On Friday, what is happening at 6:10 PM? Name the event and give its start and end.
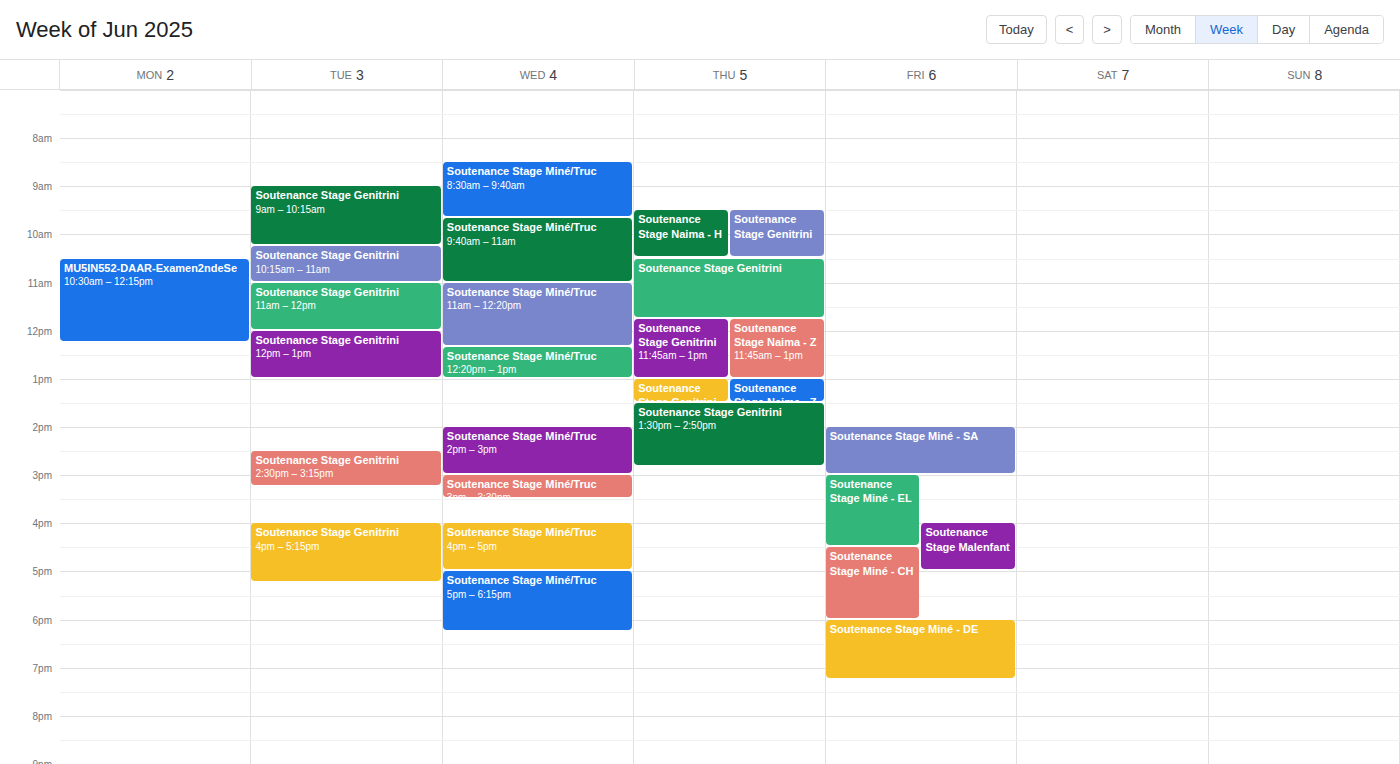
"Soutenance Stage Miné - DE", 6:00 PM to 7:15 PM